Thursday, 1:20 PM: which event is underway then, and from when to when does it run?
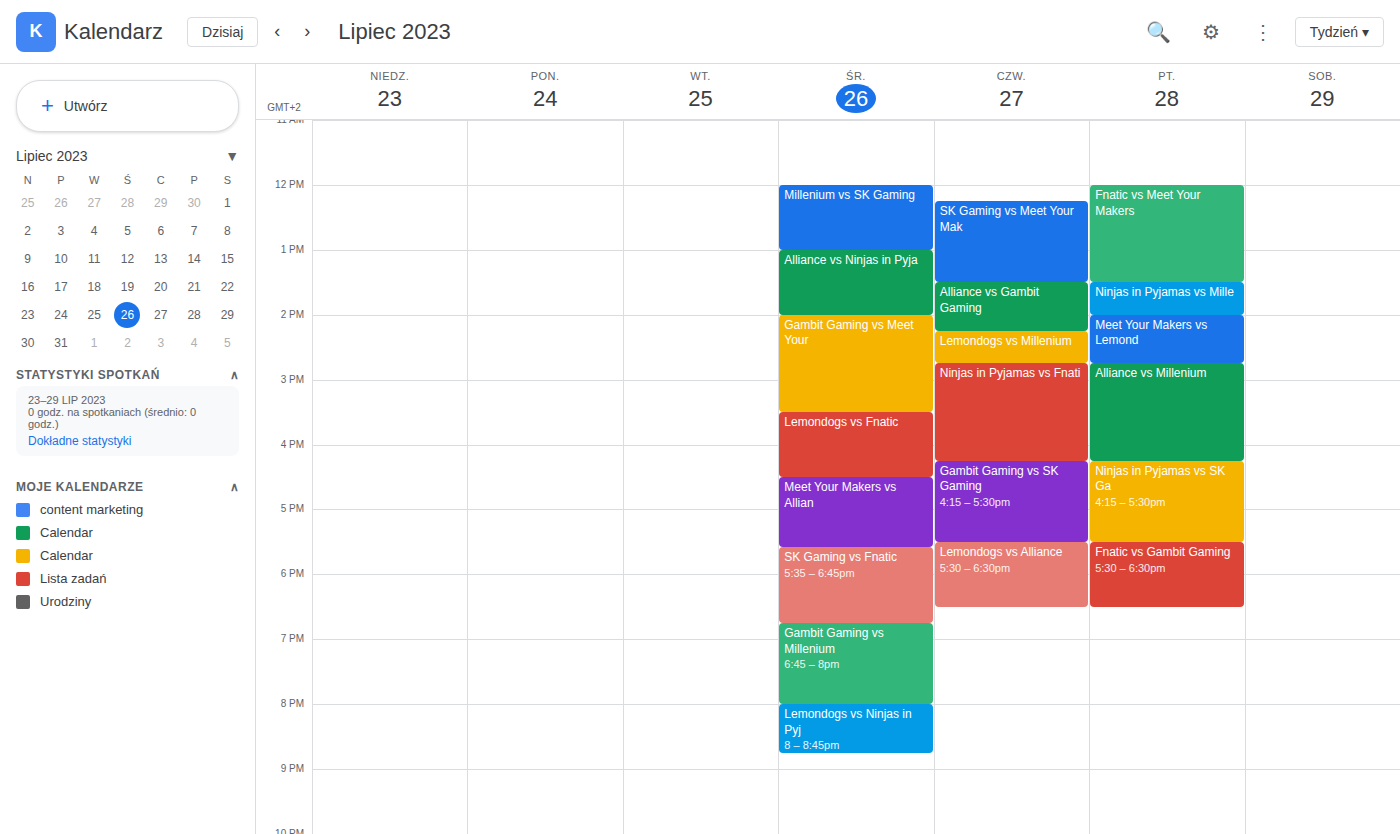
"SK Gaming vs Meet Your Mak", 12:15 PM to 1:30 PM